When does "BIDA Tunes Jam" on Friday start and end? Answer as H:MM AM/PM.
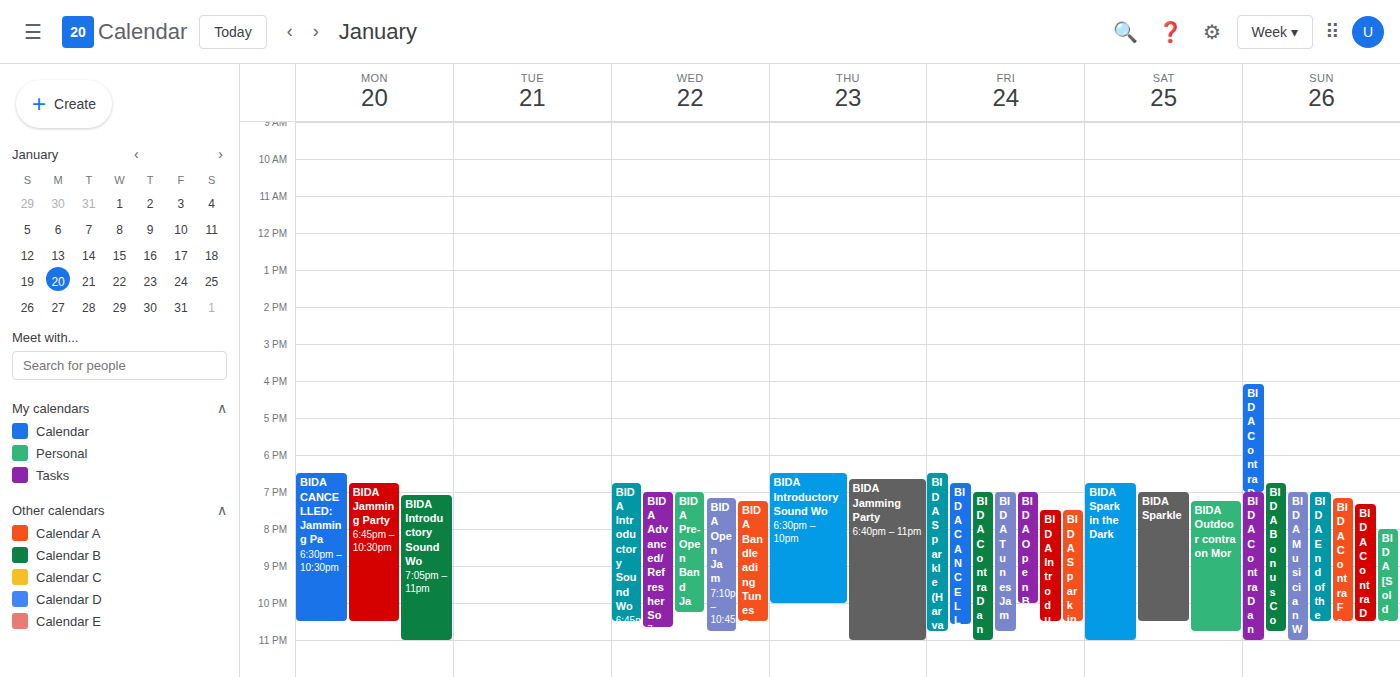
7:00 PM to 10:45 PM